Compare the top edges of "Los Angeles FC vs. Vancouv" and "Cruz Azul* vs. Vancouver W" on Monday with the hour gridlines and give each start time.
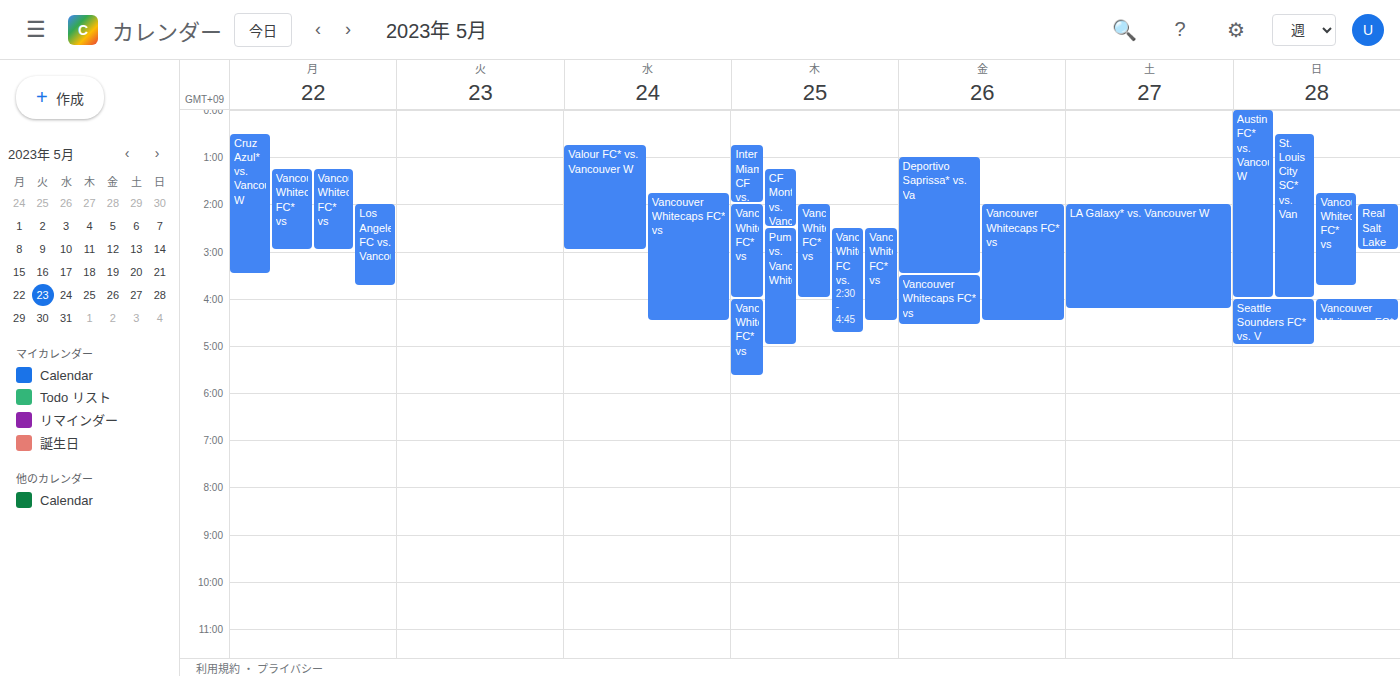
"Los Angeles FC vs. Vancouv": 2:00 AM, exactly on the 2 AM line. "Cruz Azul* vs. Vancouver W": 12:30 AM, halfway between the 12 AM and 1 AM lines.